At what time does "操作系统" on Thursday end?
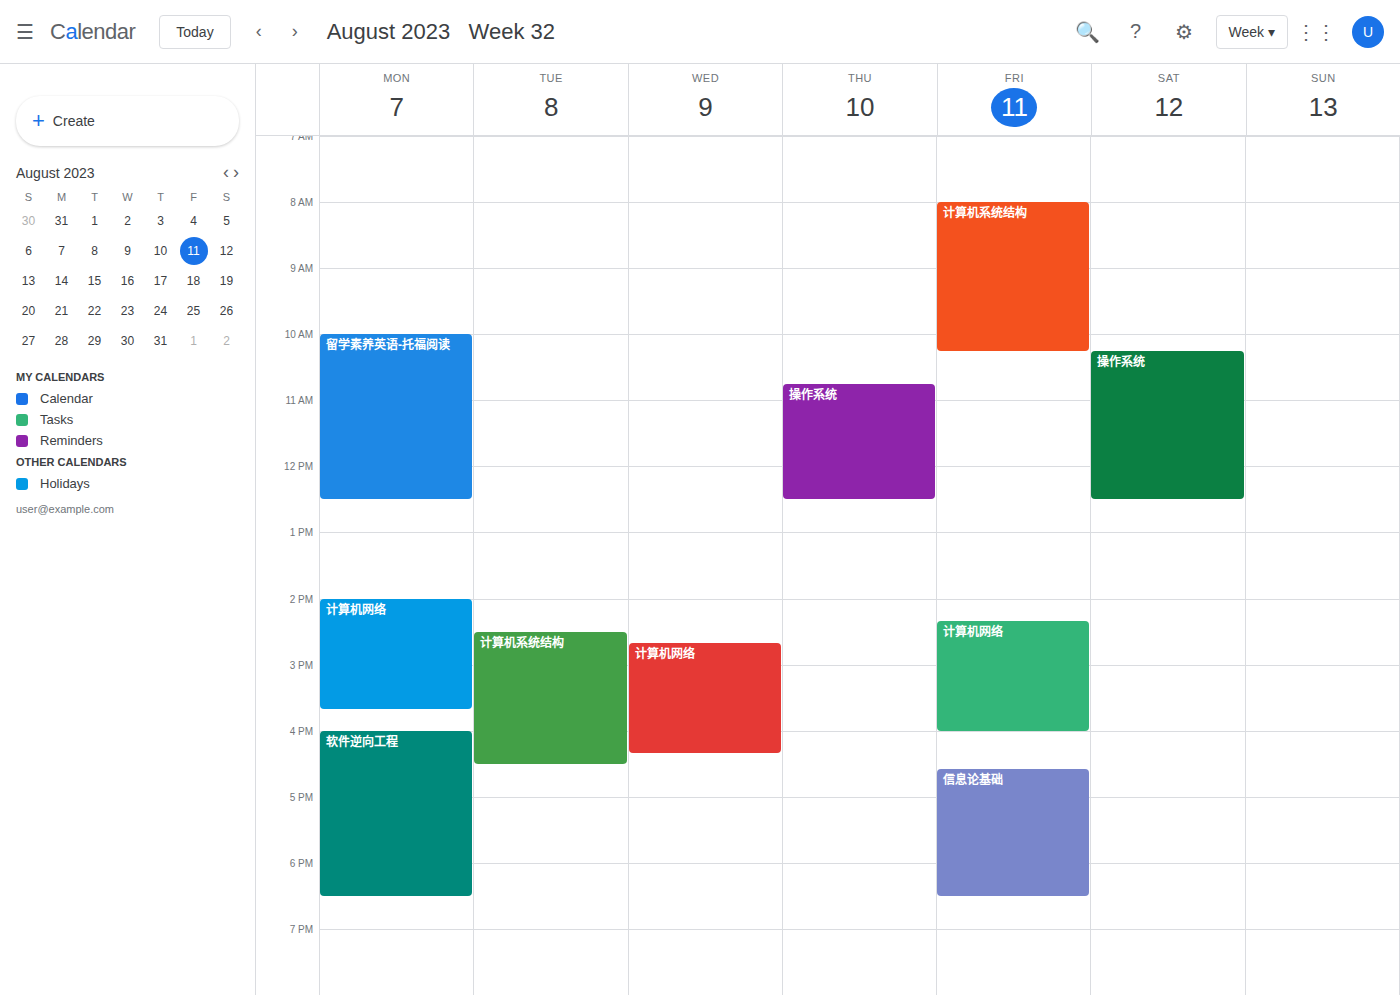
12:30 PM